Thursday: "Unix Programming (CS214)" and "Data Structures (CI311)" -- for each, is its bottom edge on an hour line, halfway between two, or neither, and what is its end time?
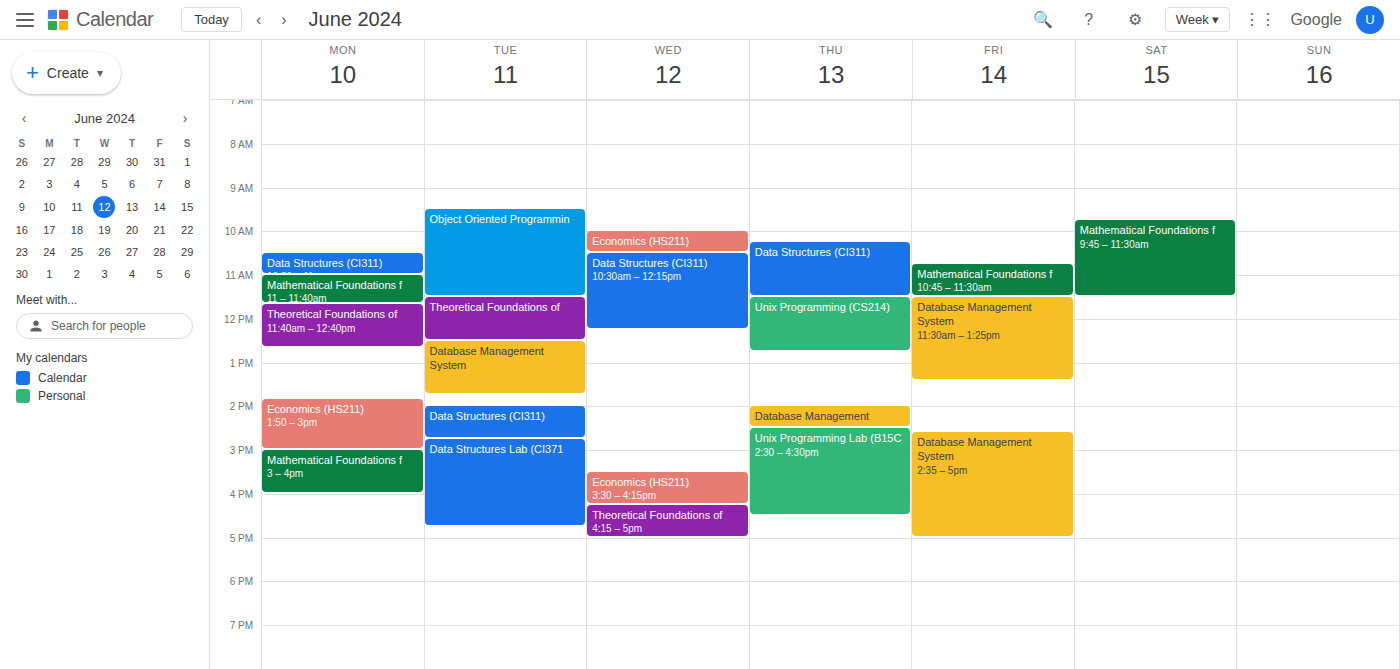
"Unix Programming (CS214)": 12:45 PM, neither: three quarters of the way from the 12 PM line to the 1 PM line. "Data Structures (CI311)": 11:30 AM, halfway between the 11 AM and 12 PM lines.